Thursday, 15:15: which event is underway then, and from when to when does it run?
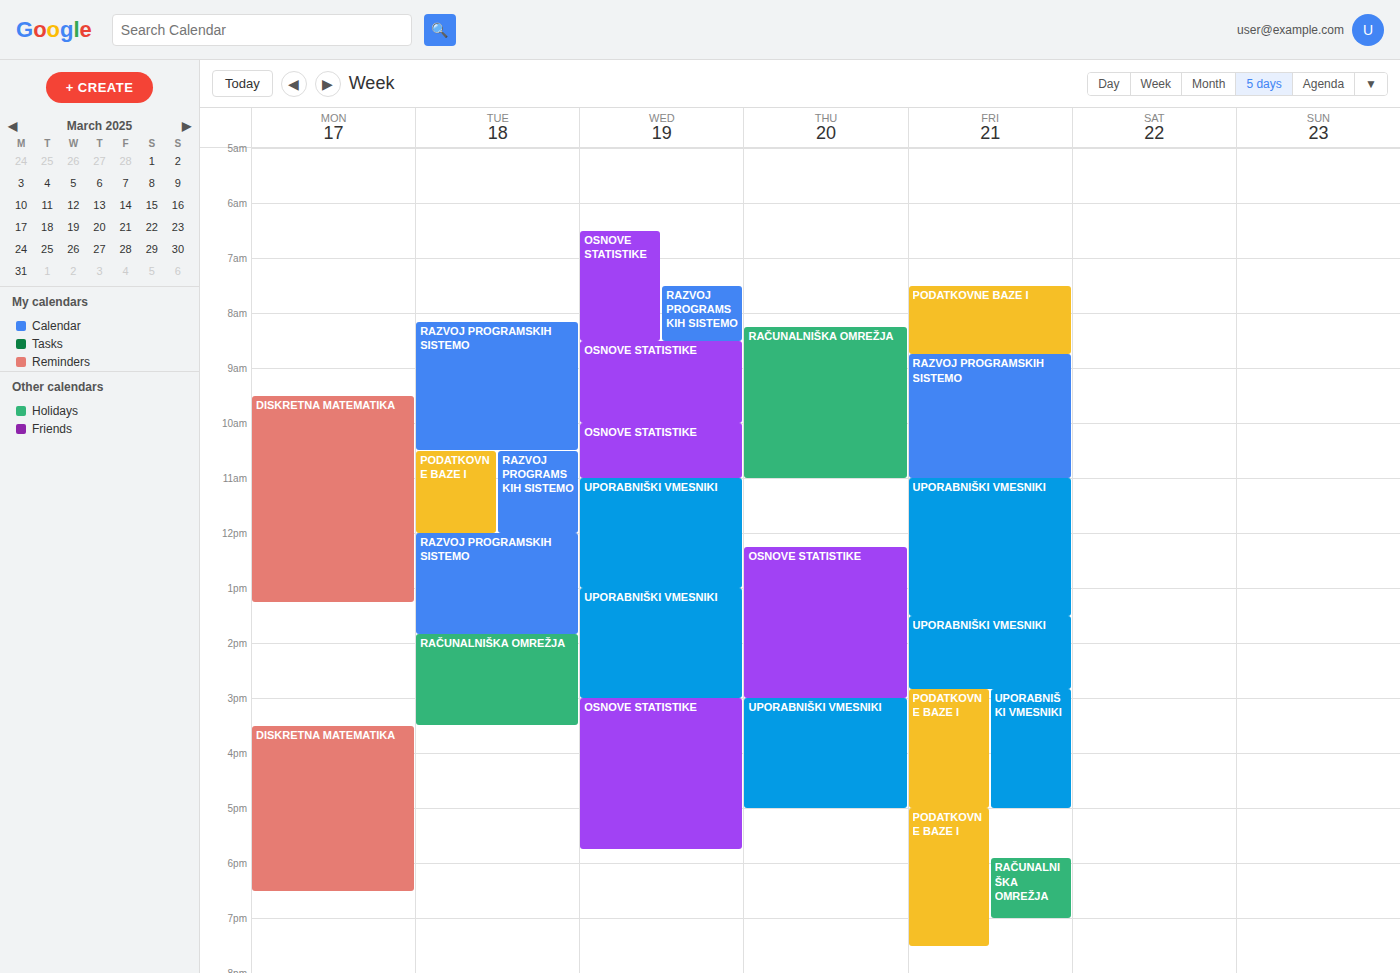
"UPORABNIŠKI VMESNIKI", 15:00 to 17:00